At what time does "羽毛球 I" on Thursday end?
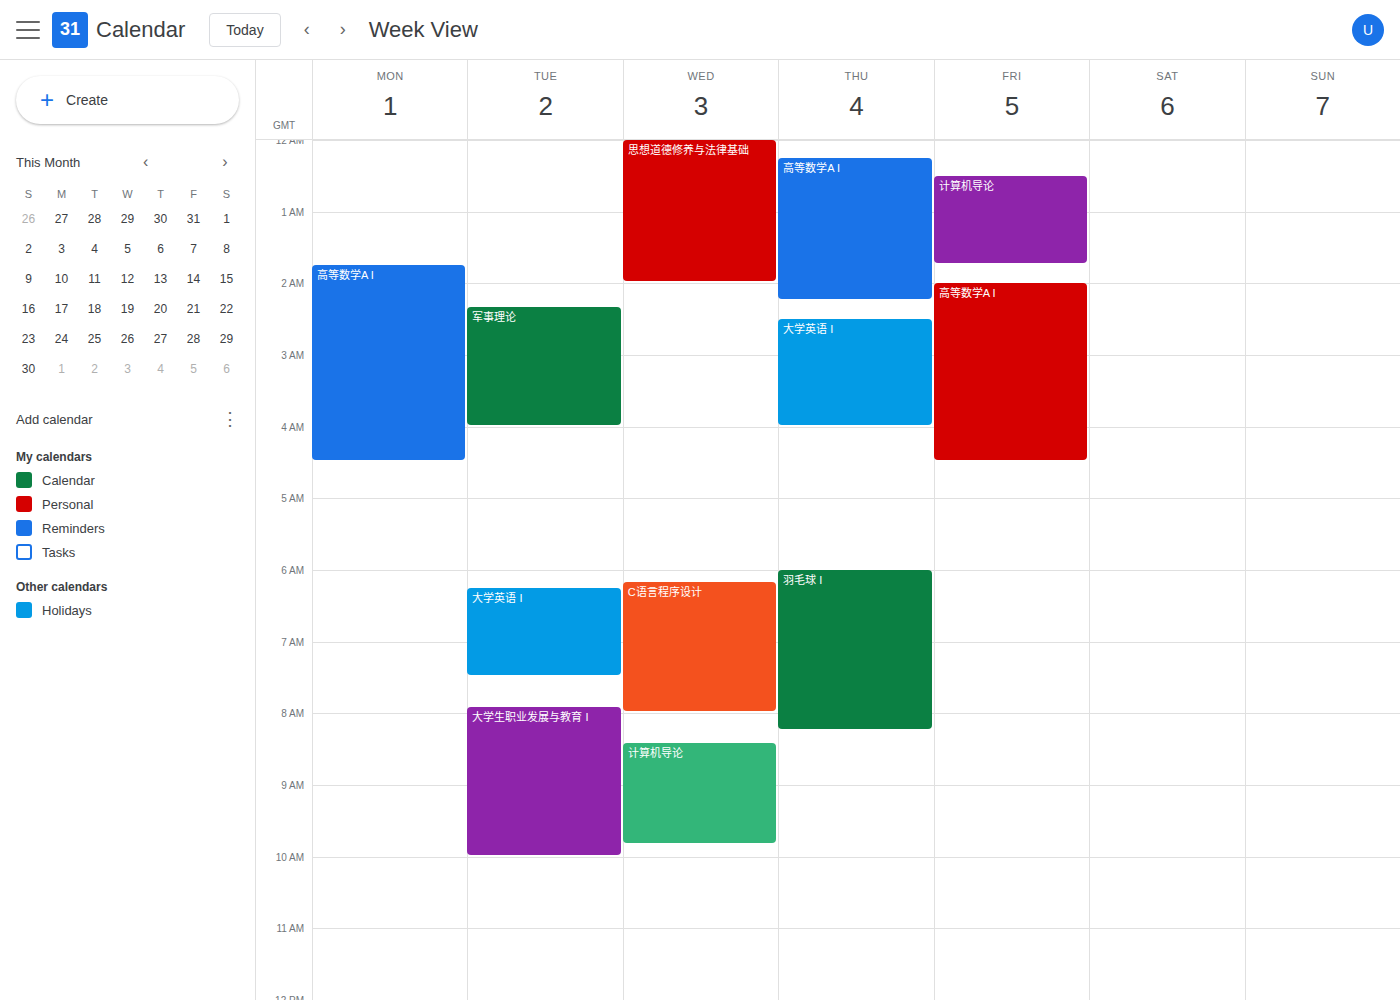
8:15 AM